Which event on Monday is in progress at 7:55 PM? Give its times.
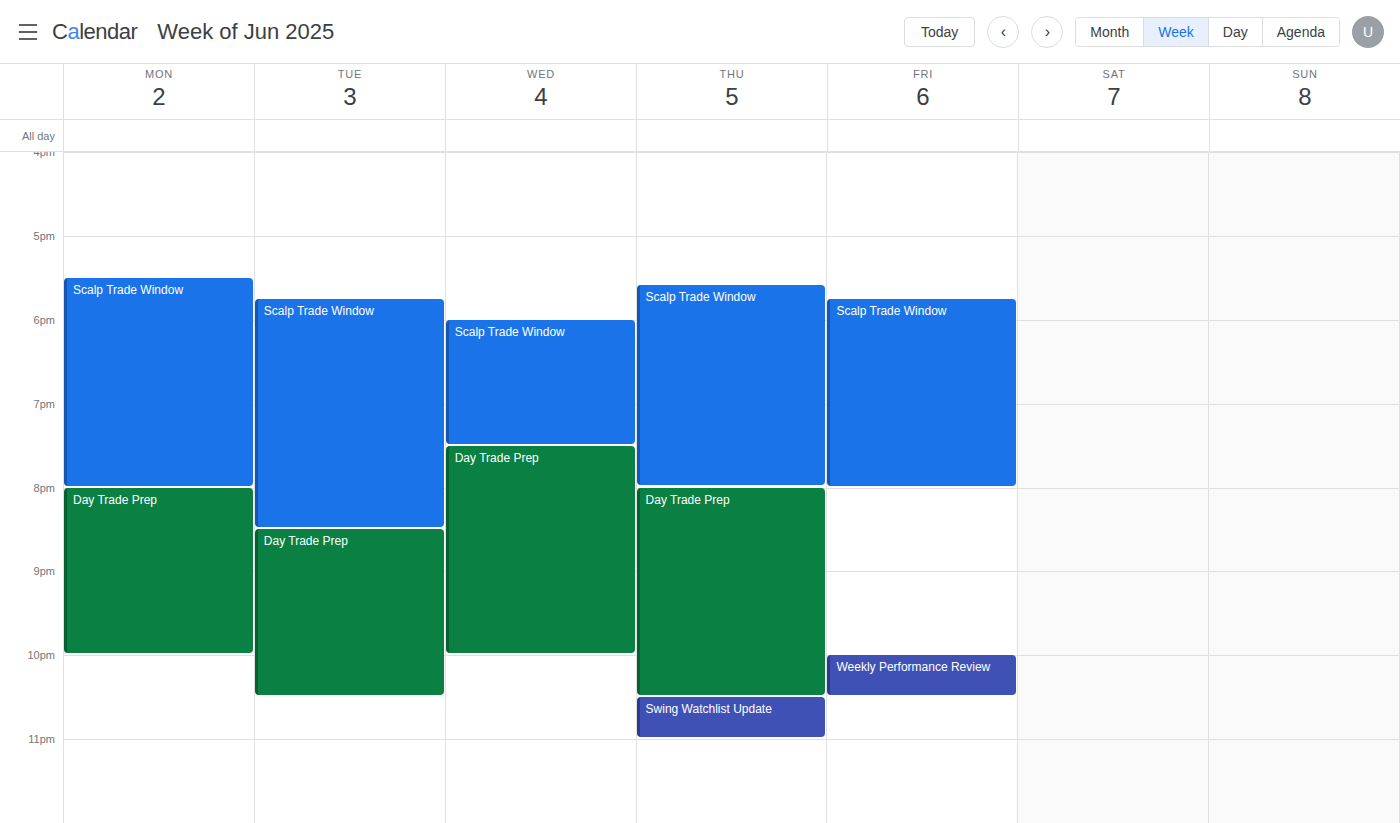
"Scalp Trade Window", 5:30 PM to 8:00 PM